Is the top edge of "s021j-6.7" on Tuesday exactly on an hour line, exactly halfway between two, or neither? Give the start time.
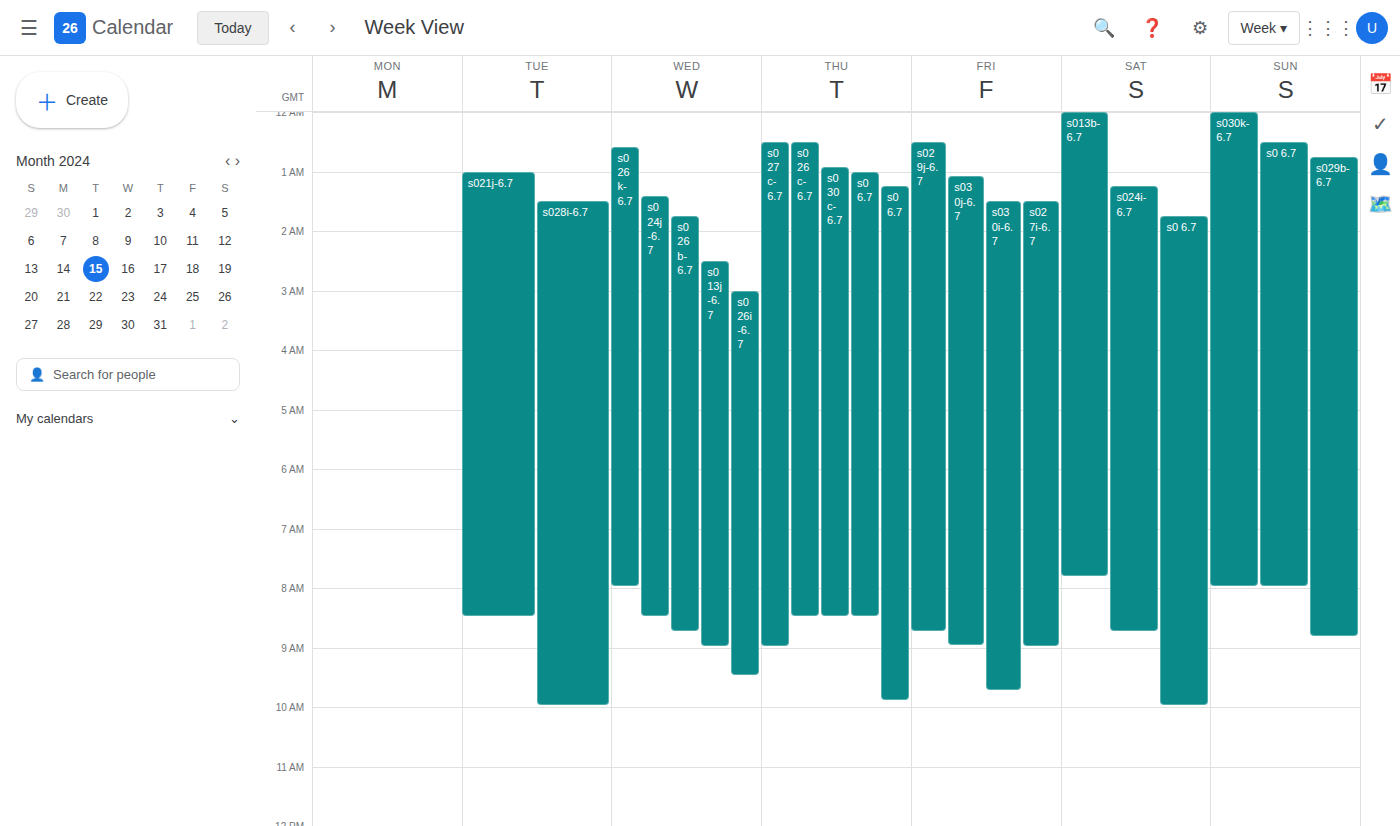
1:00 AM -- exactly on the 1 AM line.